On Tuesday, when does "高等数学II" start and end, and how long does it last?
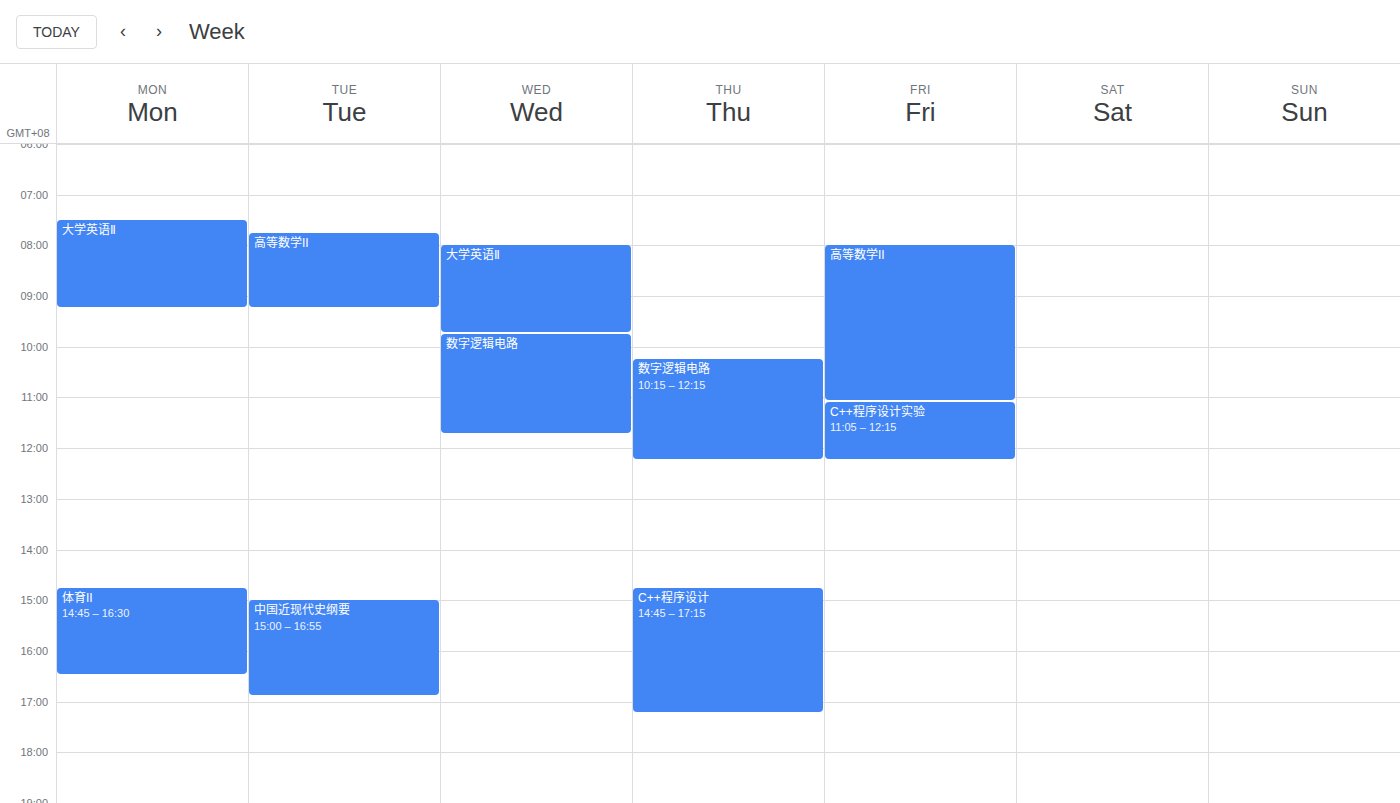
7:45 AM to 9:15 AM, 1 hour 30 minutes